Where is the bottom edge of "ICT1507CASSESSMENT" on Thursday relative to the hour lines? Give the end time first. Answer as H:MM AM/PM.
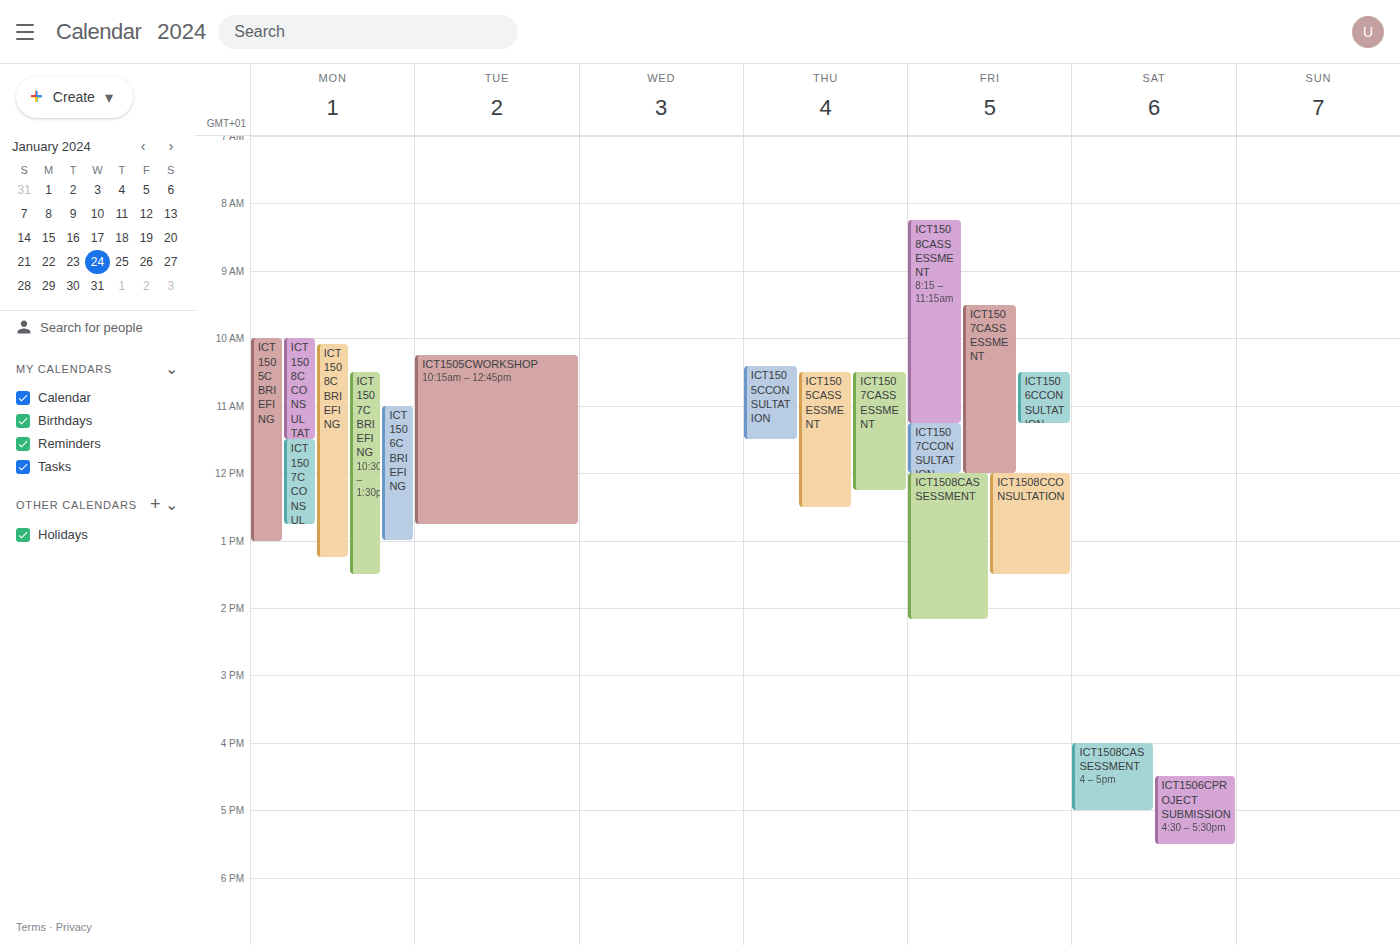
12:15 PM -- neither: a quarter of the way from the 12 PM line to the 1 PM line.